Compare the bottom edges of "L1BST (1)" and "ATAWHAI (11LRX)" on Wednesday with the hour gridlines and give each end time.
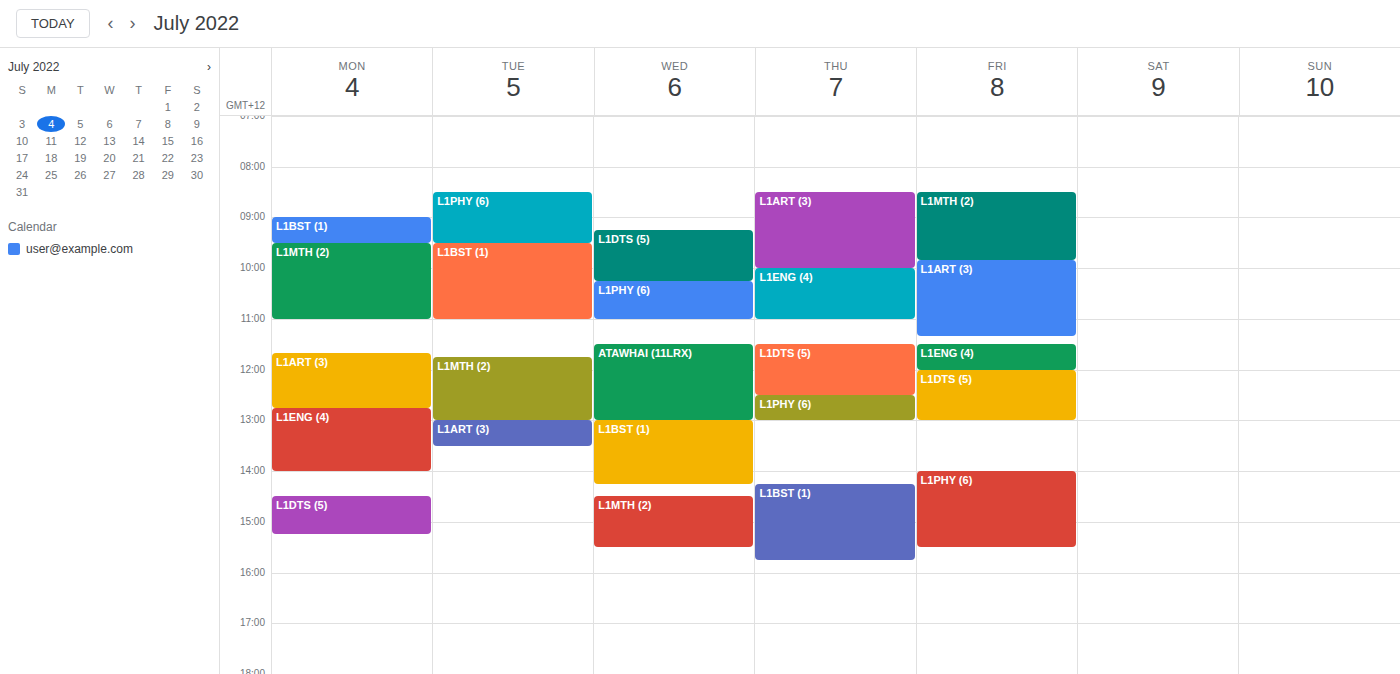
"L1BST (1)": 2:15 PM, neither: a quarter of the way from the 2 PM line to the 3 PM line. "ATAWHAI (11LRX)": 1:00 PM, exactly on the 1 PM line.